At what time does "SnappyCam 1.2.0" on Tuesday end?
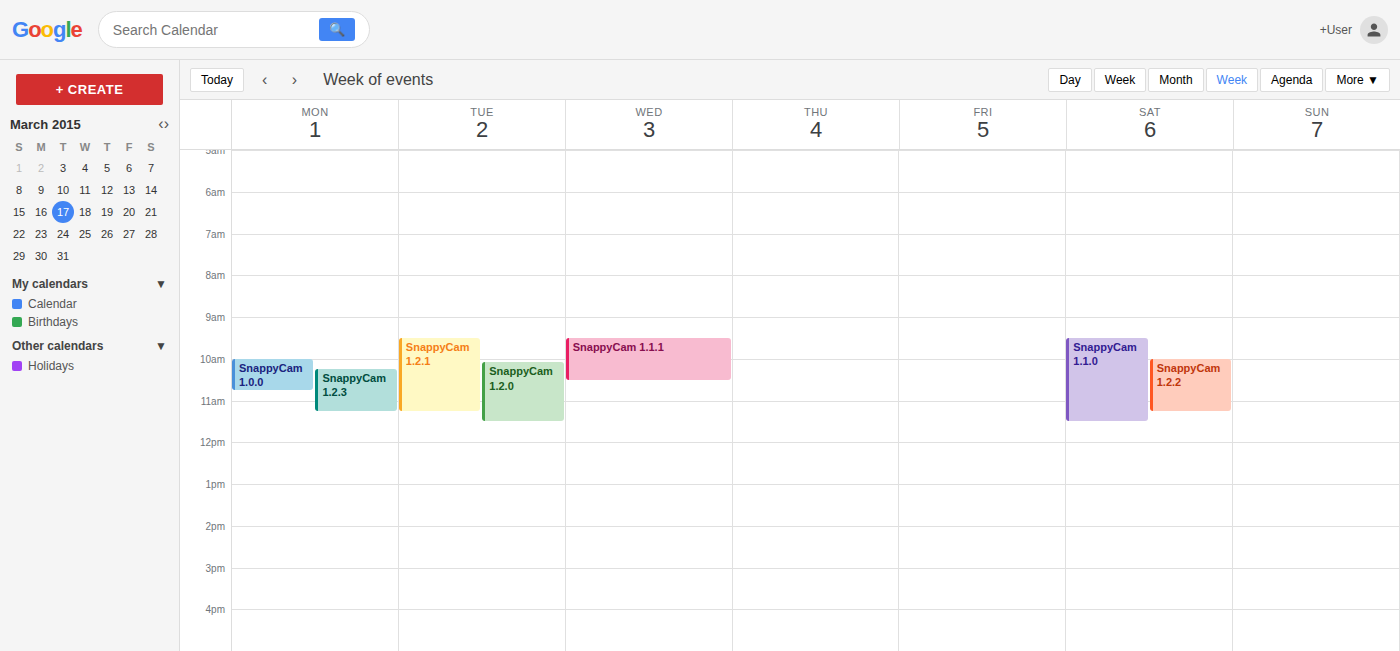
11:30 AM